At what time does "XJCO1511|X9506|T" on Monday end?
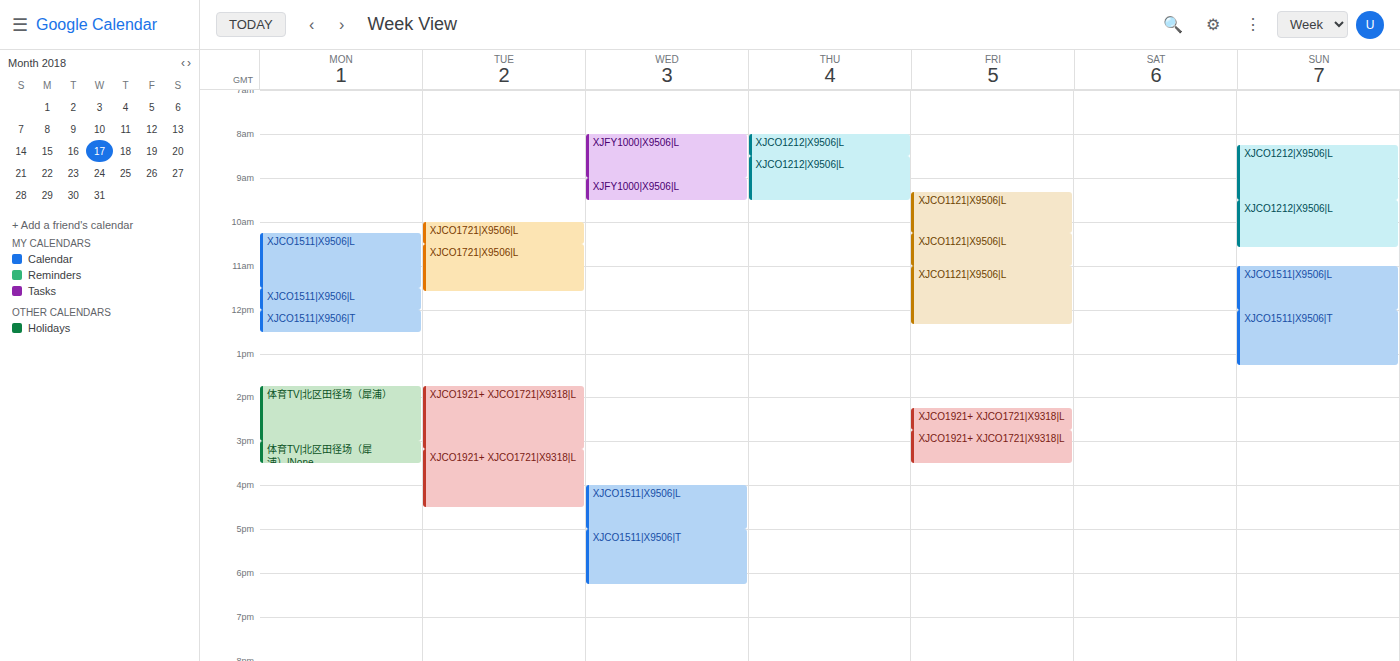
12:30 PM